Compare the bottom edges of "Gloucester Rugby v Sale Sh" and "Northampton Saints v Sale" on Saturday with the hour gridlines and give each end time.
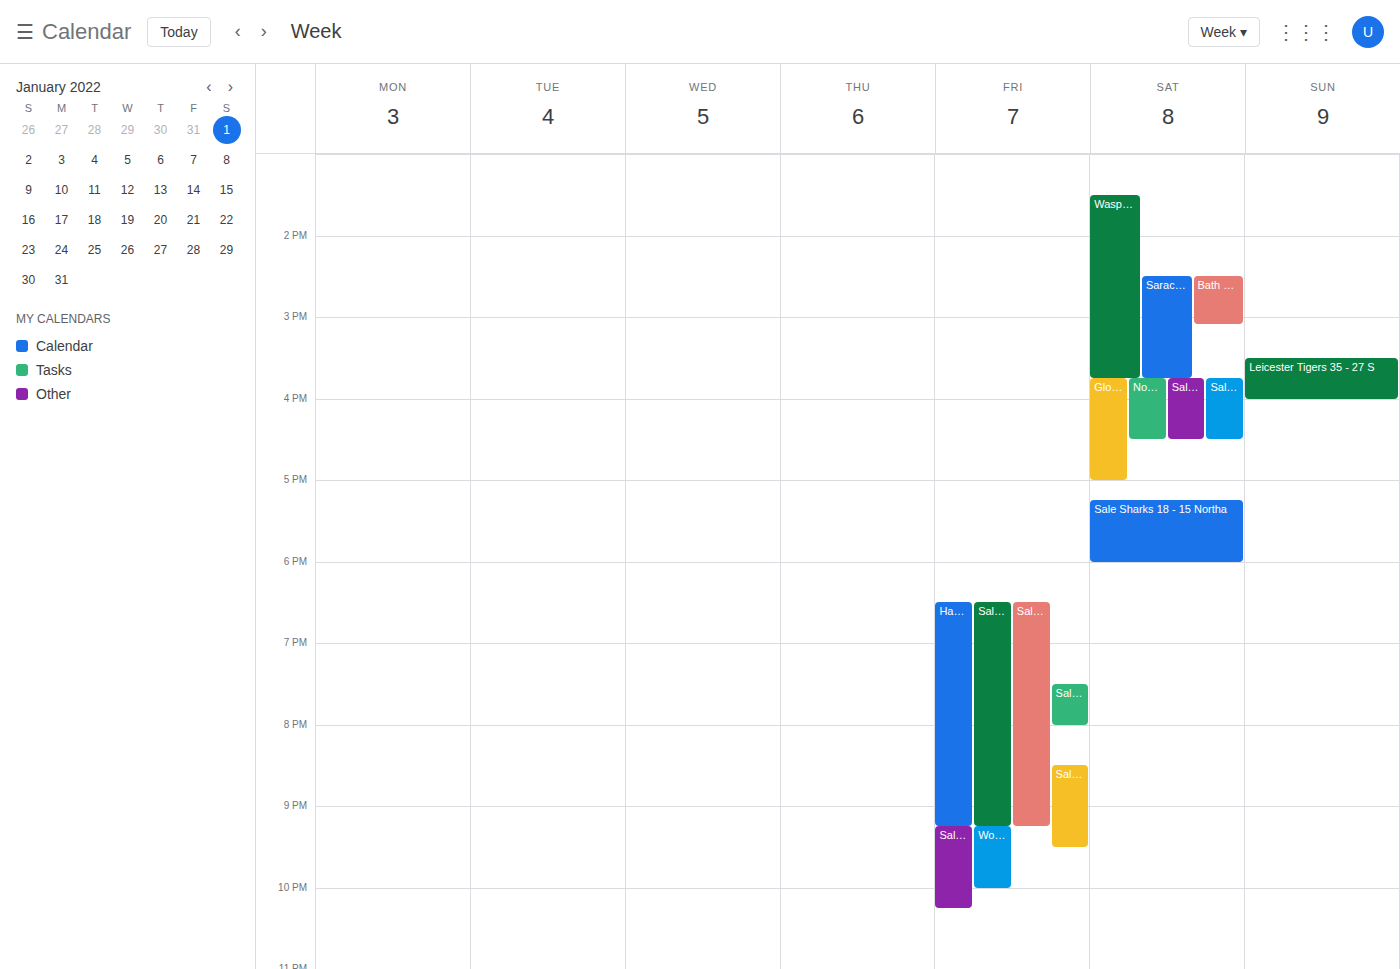
"Gloucester Rugby v Sale Sh": 5:00 PM, exactly on the 5 PM line. "Northampton Saints v Sale": 4:30 PM, halfway between the 4 PM and 5 PM lines.